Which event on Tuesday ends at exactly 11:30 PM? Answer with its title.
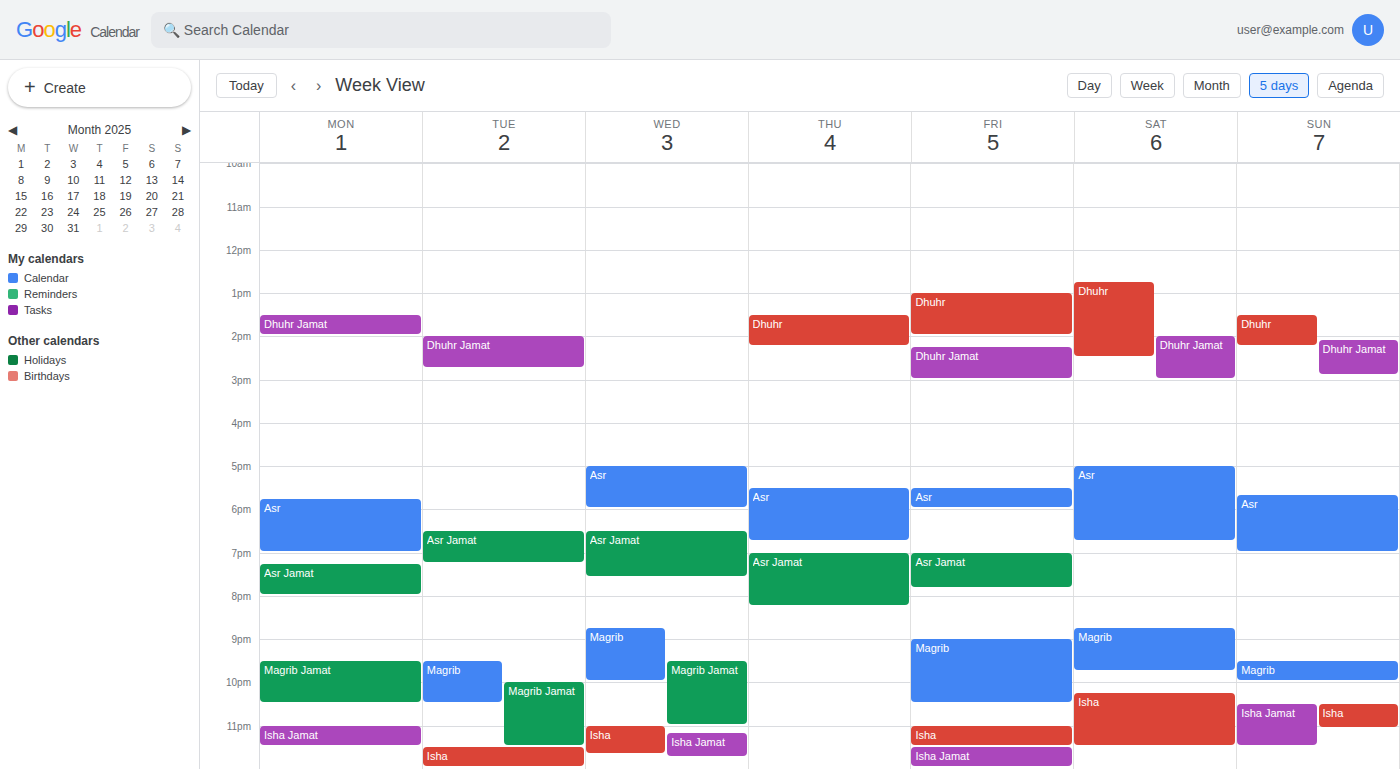
"Magrib Jamat"